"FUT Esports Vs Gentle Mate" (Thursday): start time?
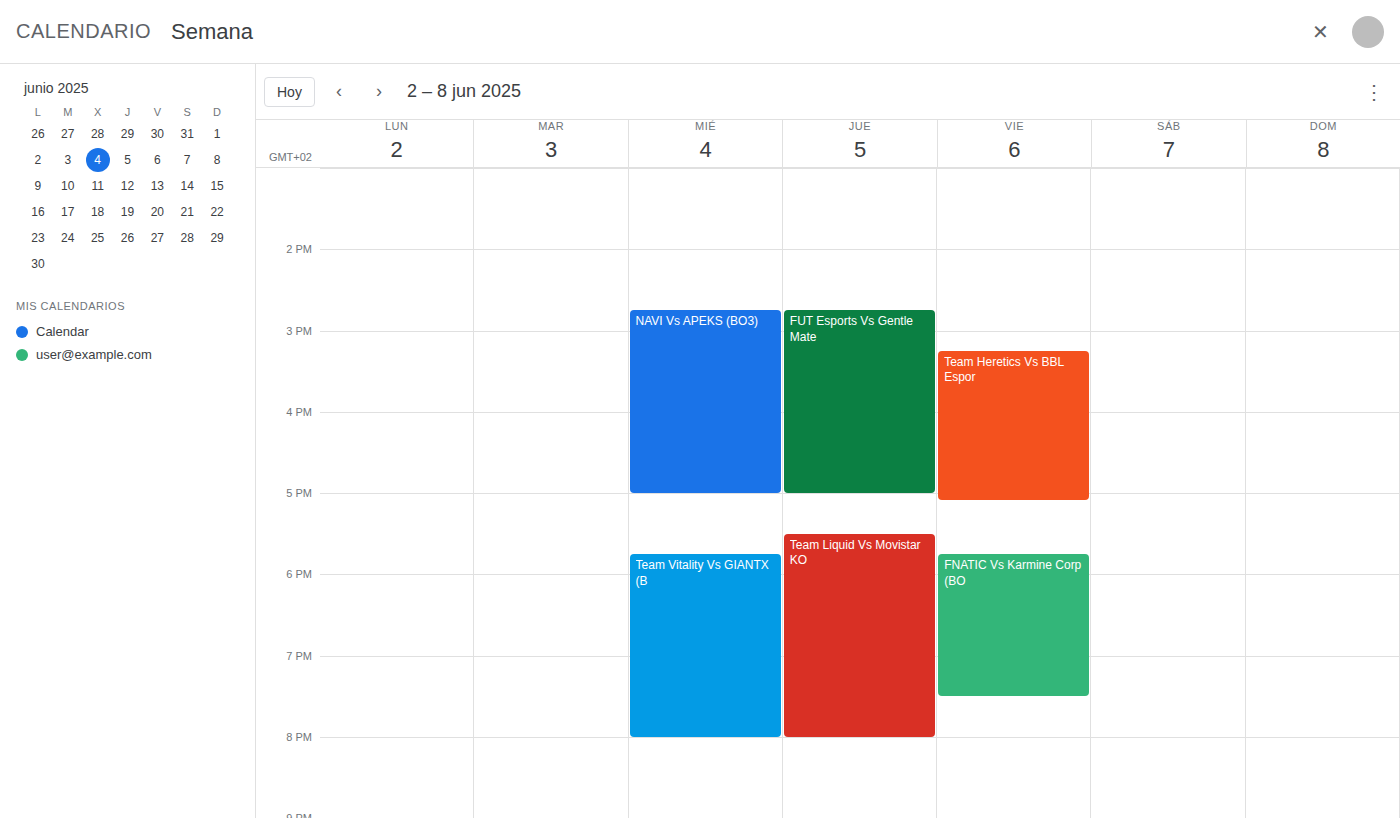
2:45 PM